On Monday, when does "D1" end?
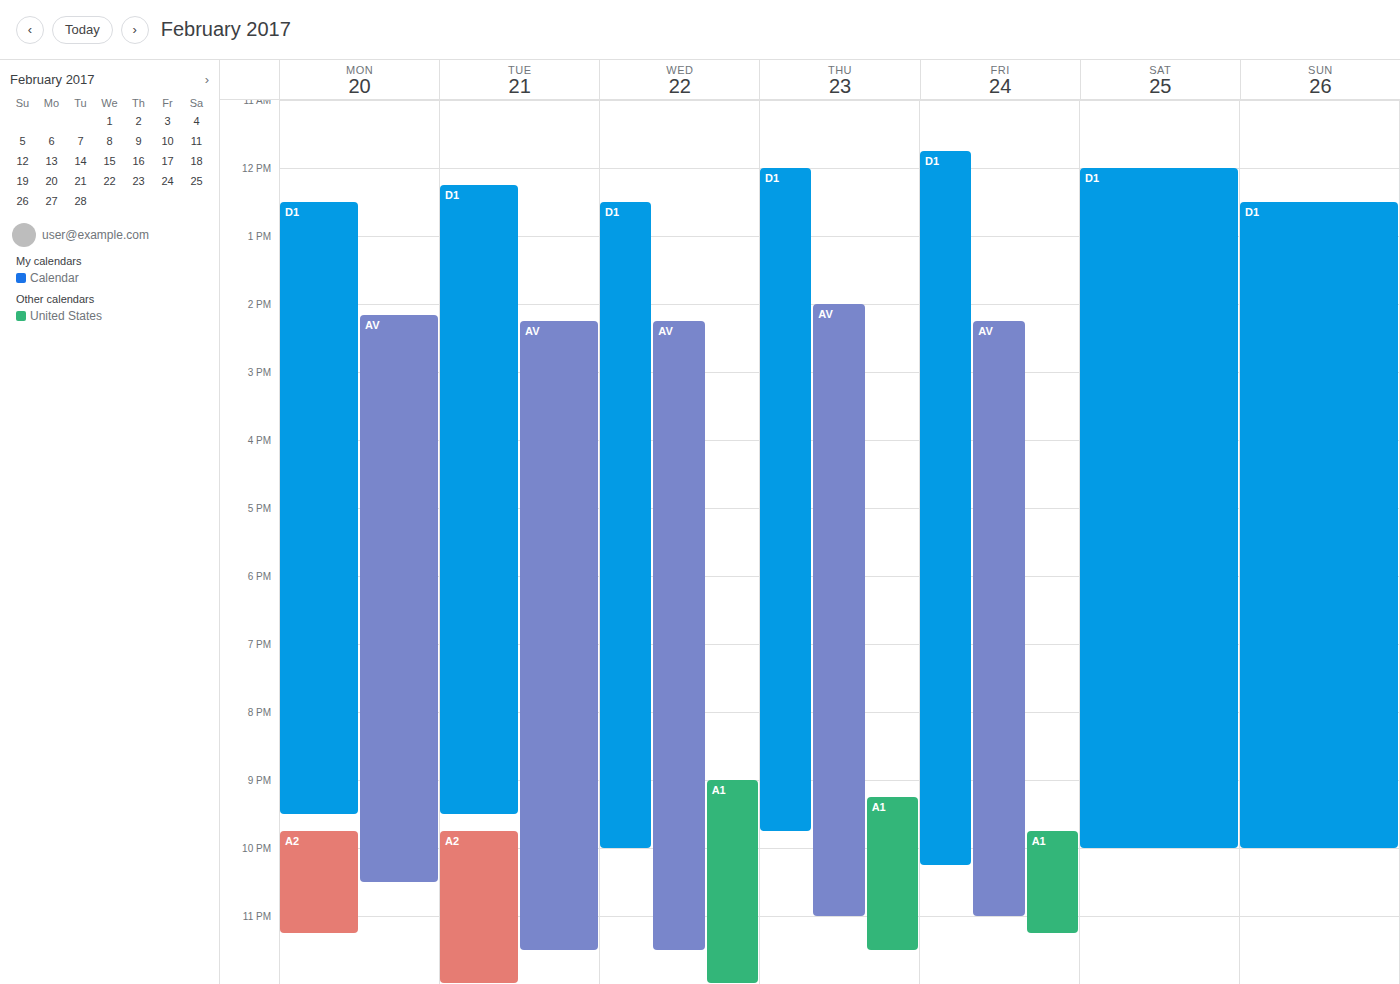
9:30 PM